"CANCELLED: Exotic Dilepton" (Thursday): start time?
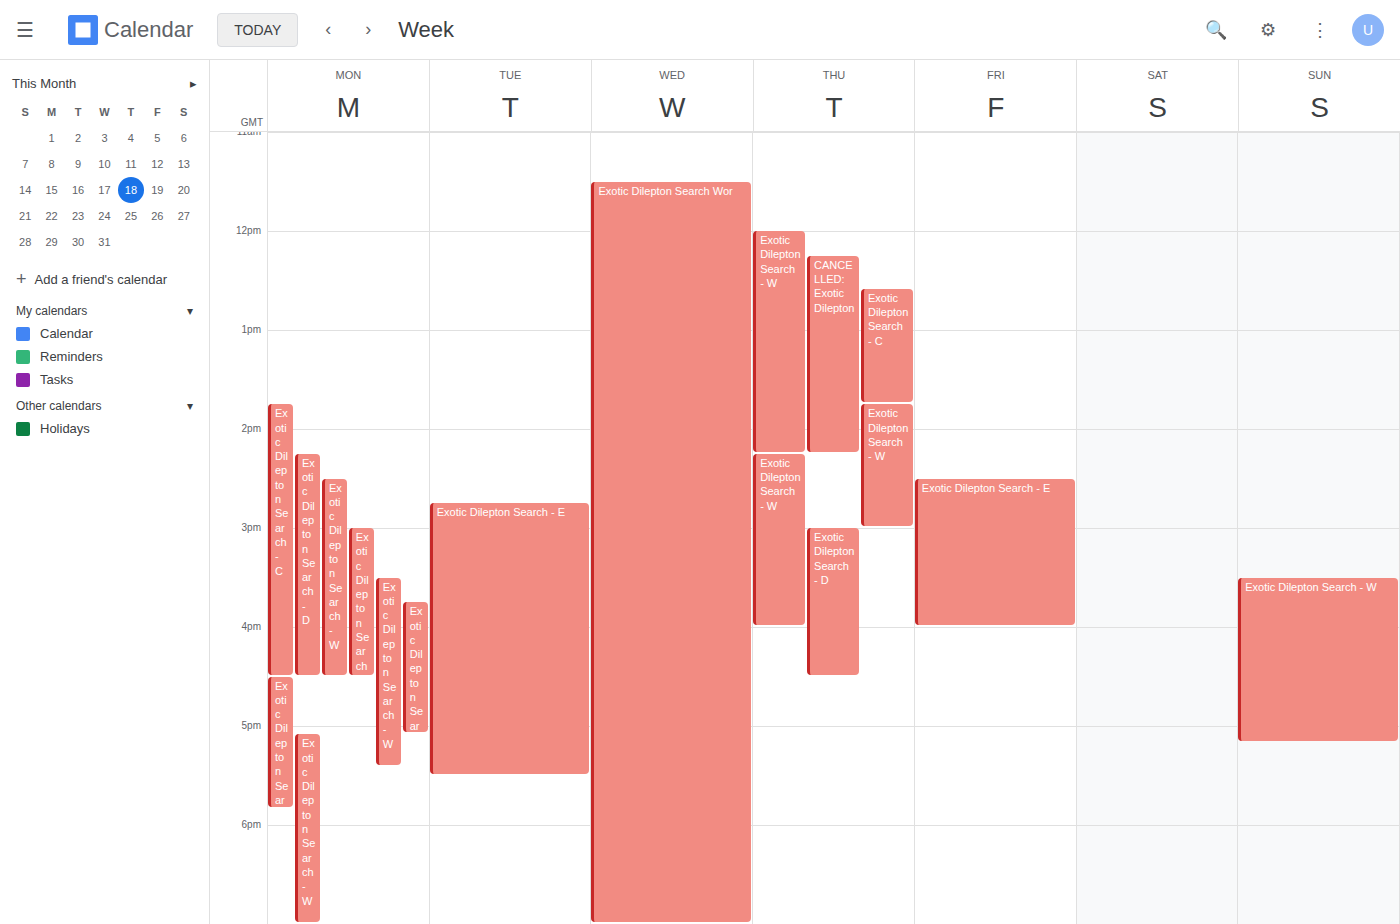
12:15 PM